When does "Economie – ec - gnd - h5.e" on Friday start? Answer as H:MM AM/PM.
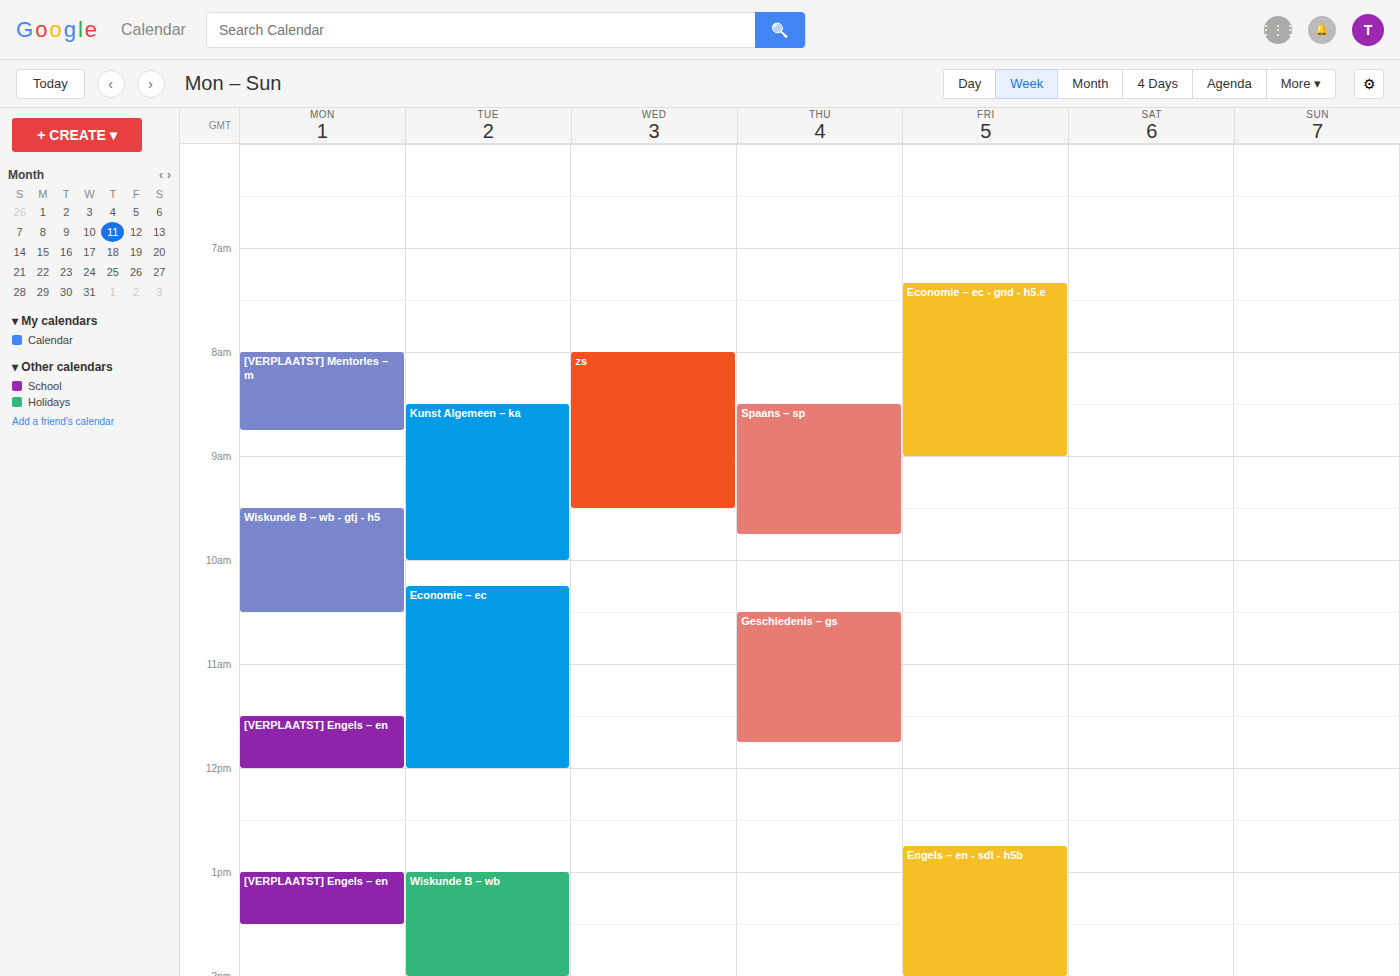
7:20 AM